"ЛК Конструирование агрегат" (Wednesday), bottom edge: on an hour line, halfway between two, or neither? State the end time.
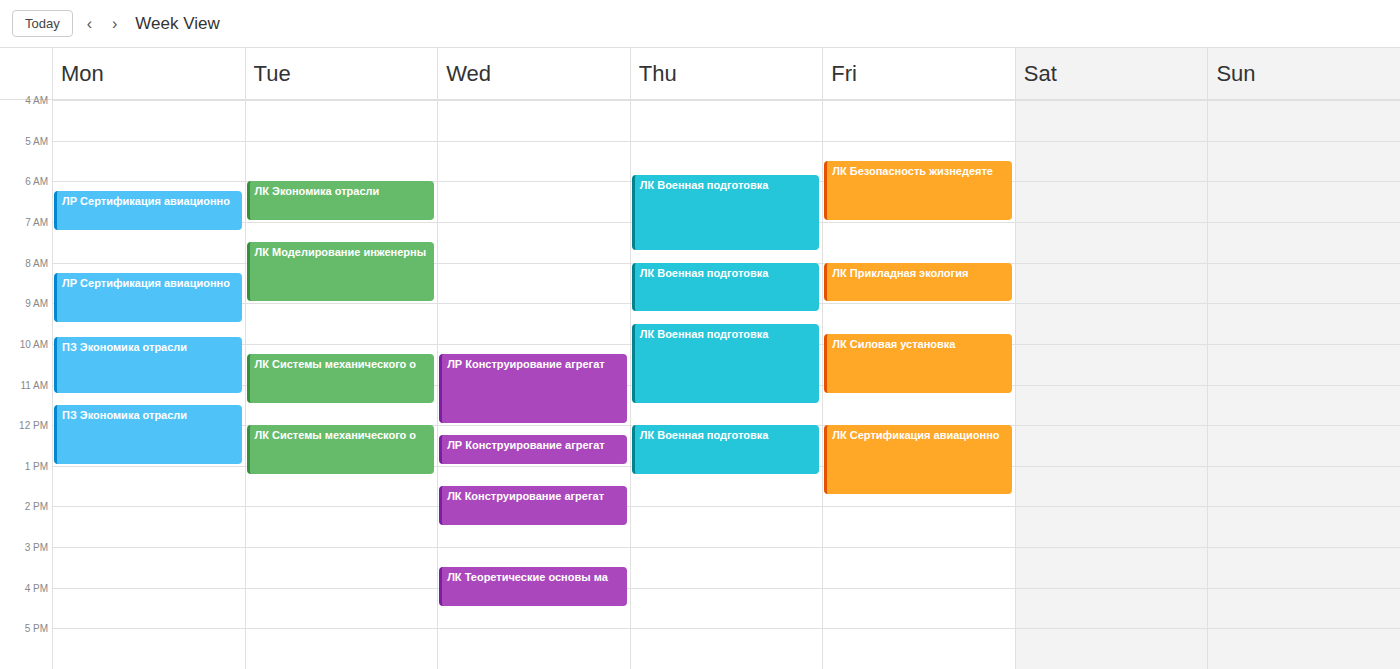
2:30 PM -- halfway between the 2 PM and 3 PM lines.